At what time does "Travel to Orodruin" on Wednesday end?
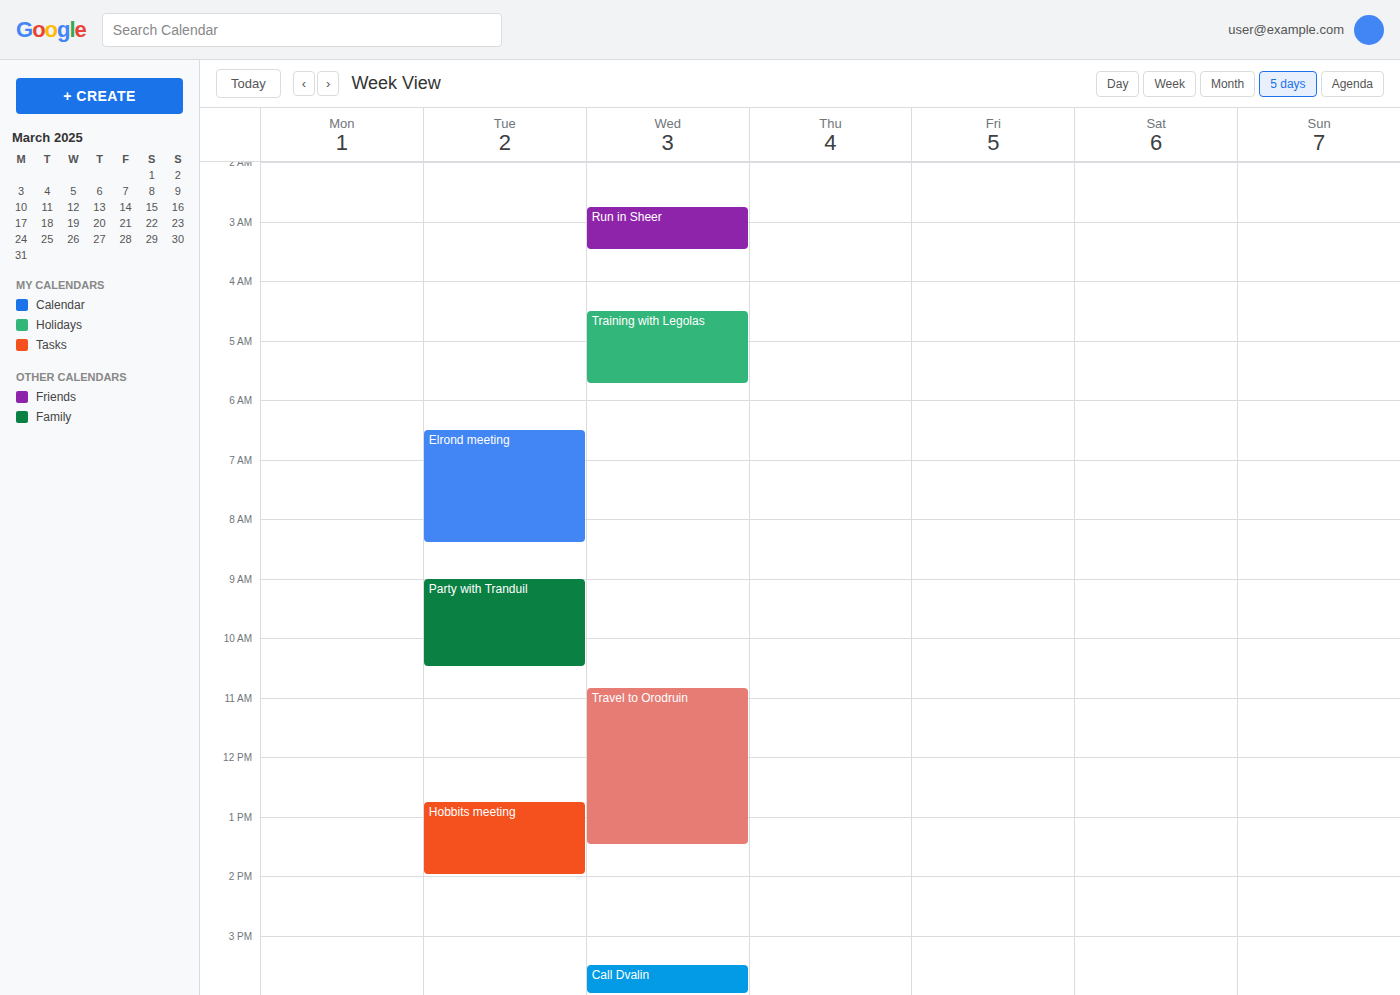
1:30 PM